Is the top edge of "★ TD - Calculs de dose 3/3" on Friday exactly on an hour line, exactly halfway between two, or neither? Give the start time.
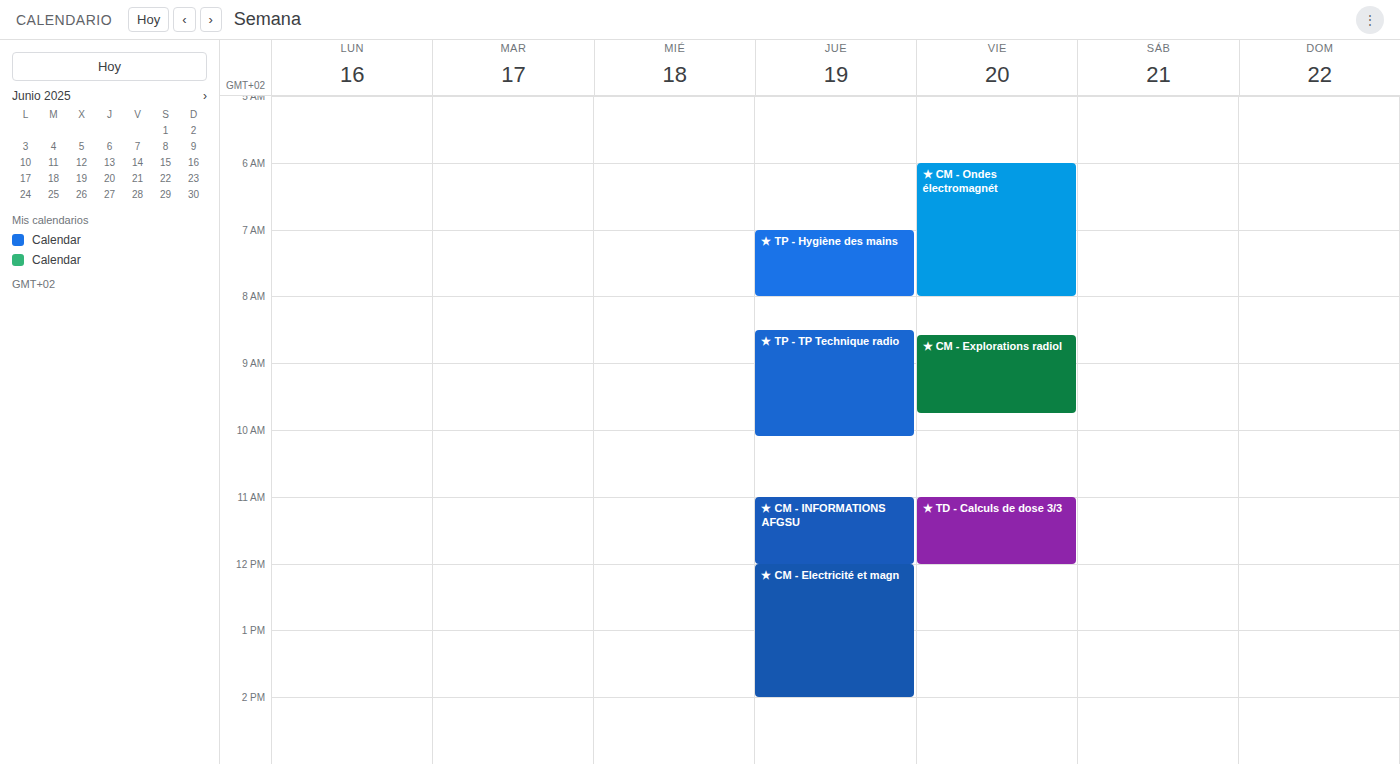
11:00 AM -- exactly on the 11 AM line.